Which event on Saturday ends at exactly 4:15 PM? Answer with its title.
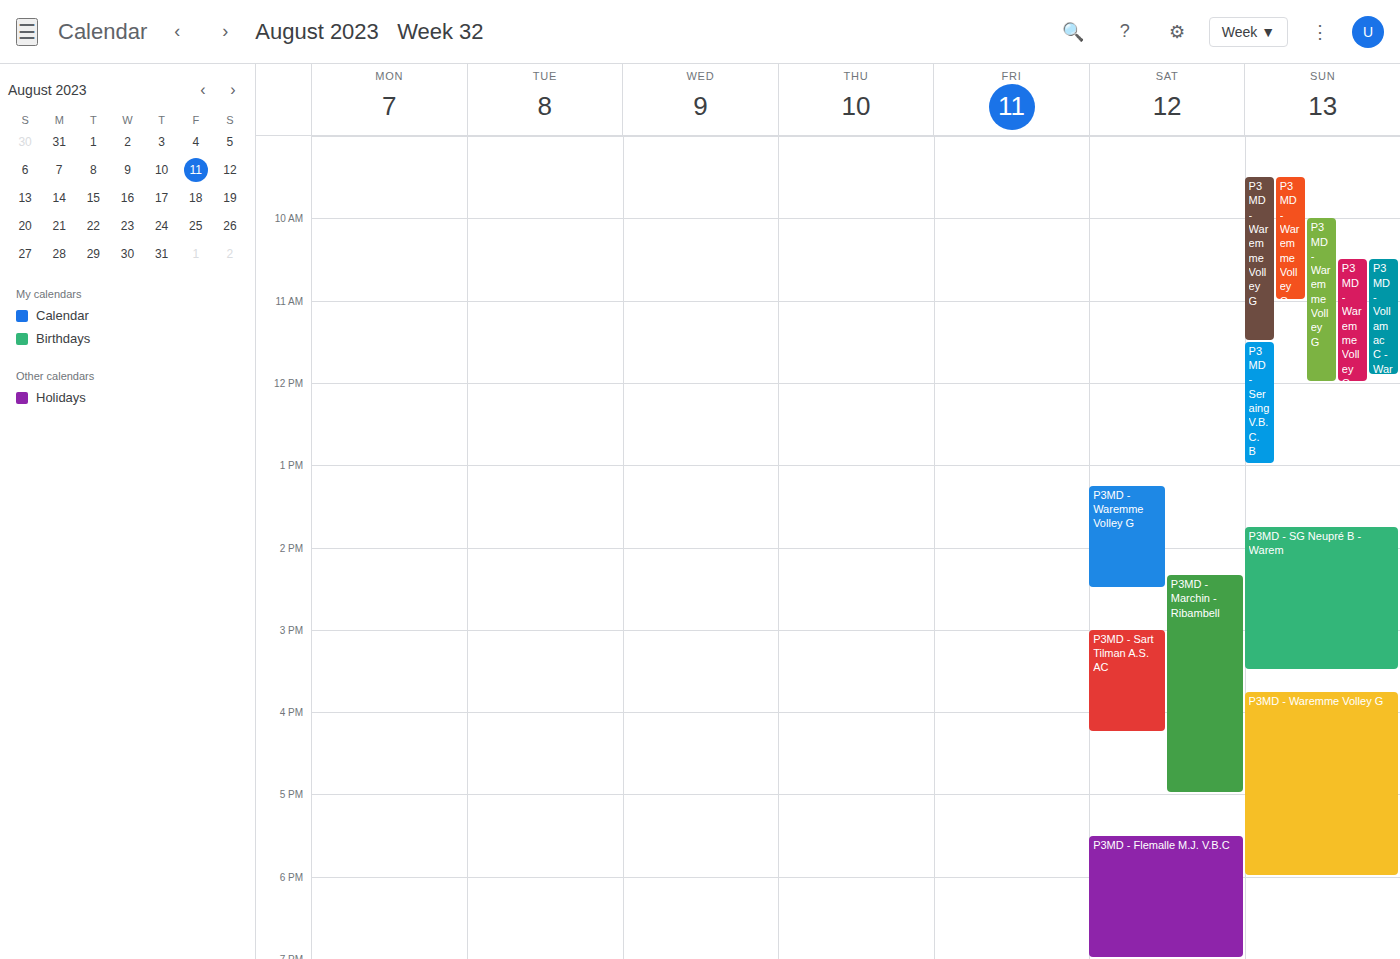
"P3MD - Sart Tilman A.S. AC"